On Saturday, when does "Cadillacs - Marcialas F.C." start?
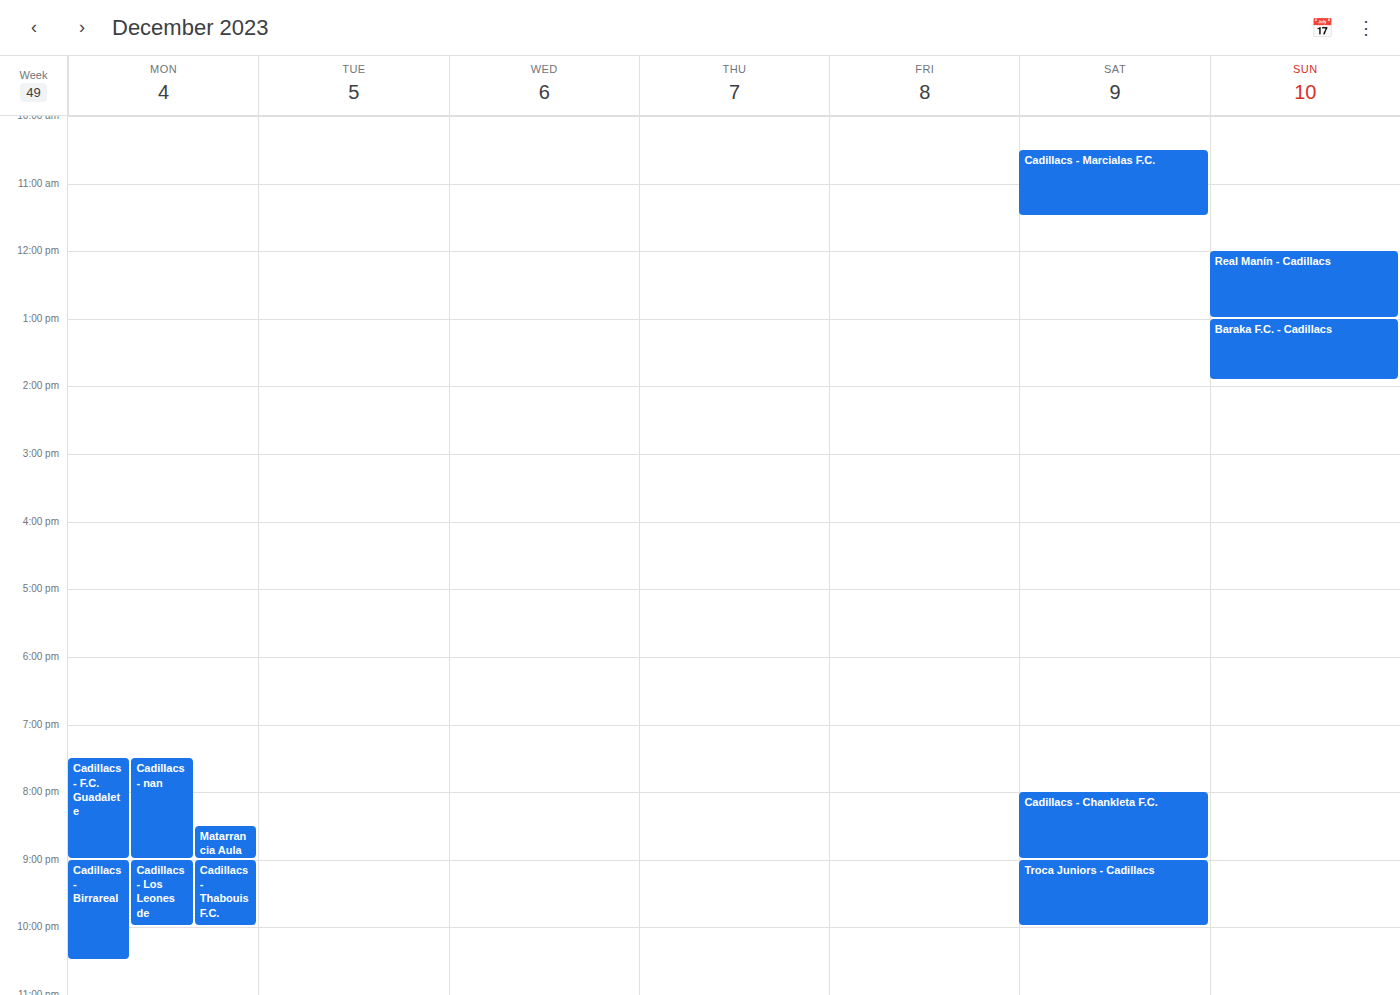
10:30 AM